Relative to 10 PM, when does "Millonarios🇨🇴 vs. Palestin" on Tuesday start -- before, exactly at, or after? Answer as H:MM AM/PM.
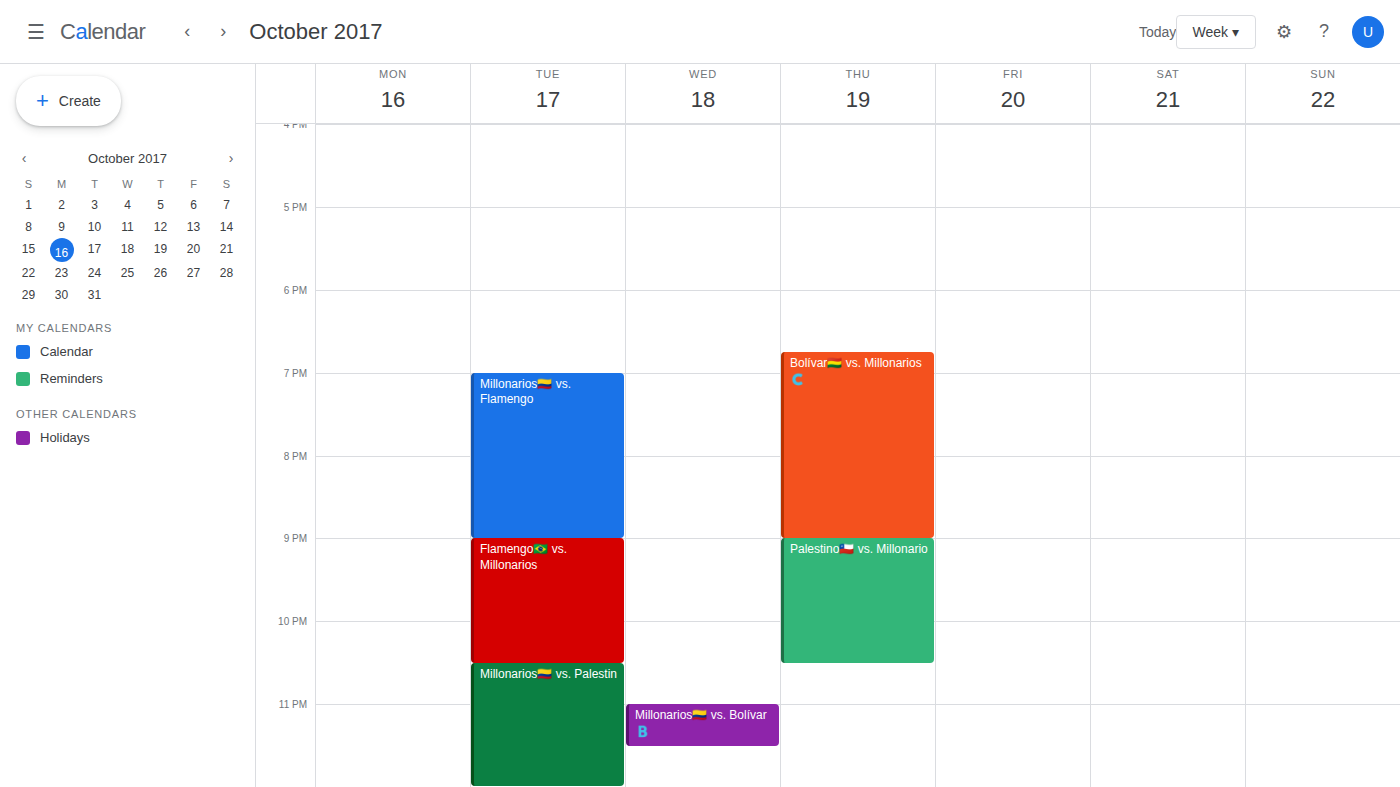
10:30 PM -- after 10 PM, 30 minutes below the 10 PM line.